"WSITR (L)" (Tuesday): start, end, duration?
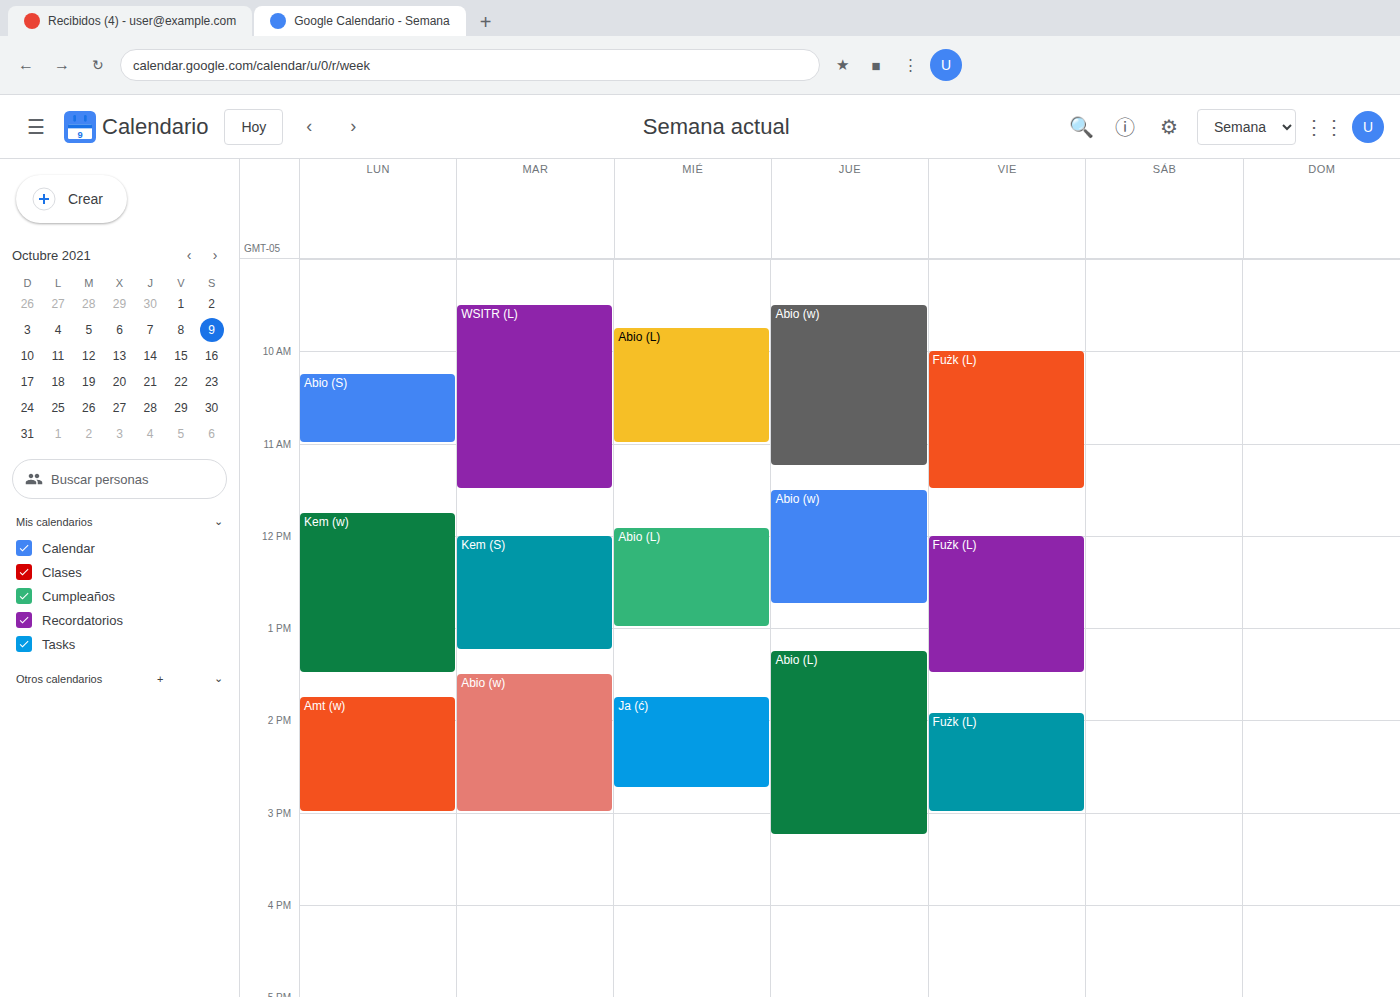
9:30 AM to 11:30 AM, 2 hours